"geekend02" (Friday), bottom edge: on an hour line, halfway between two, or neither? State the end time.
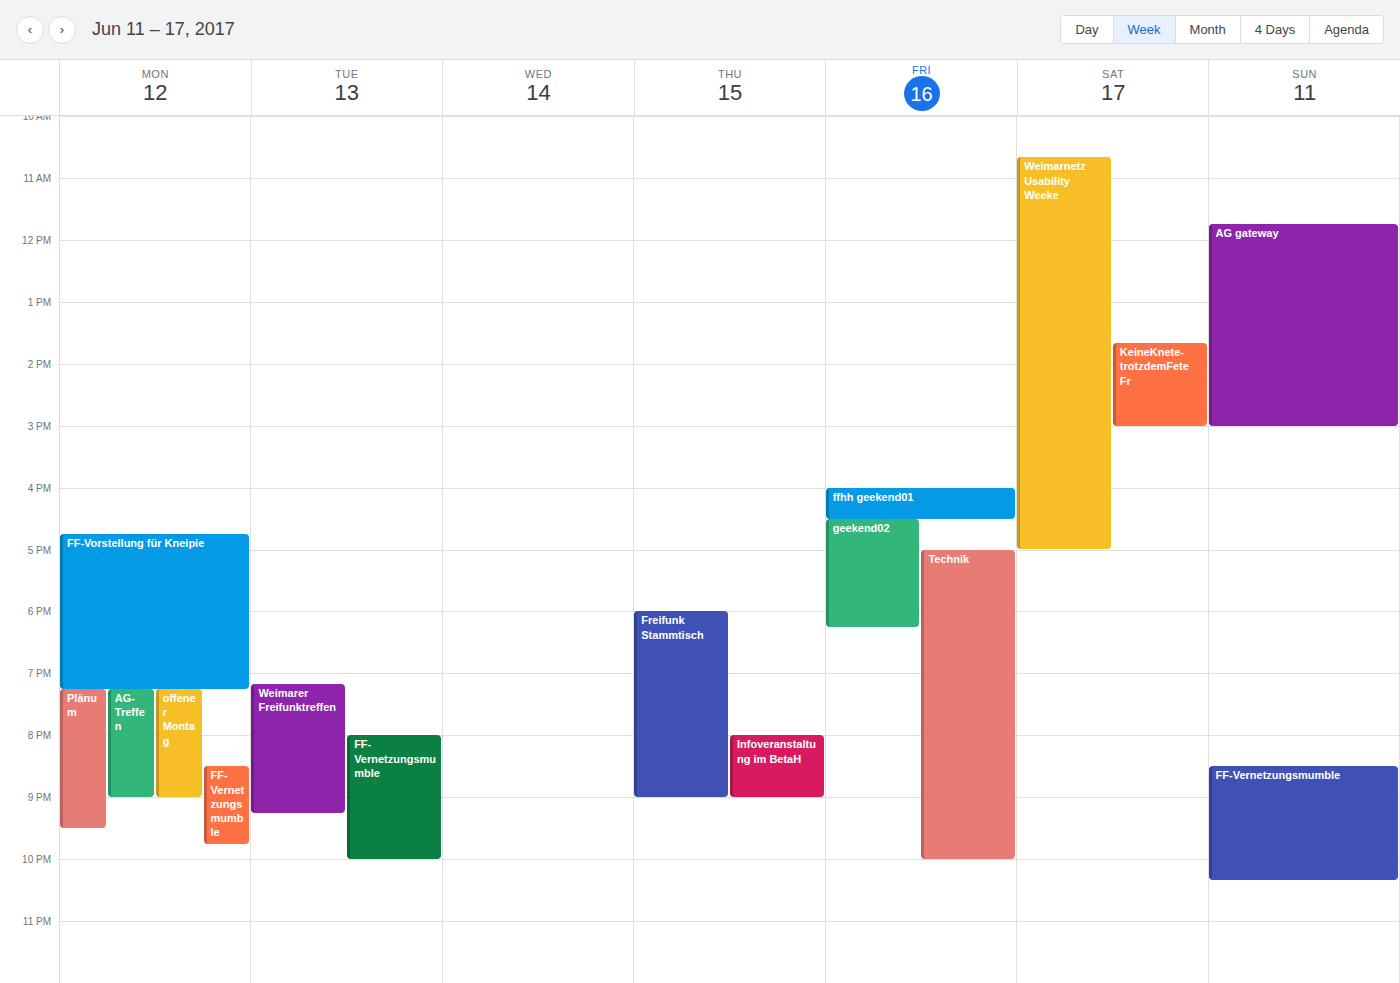
6:15 PM -- neither: a quarter of the way from the 6 PM line to the 7 PM line.